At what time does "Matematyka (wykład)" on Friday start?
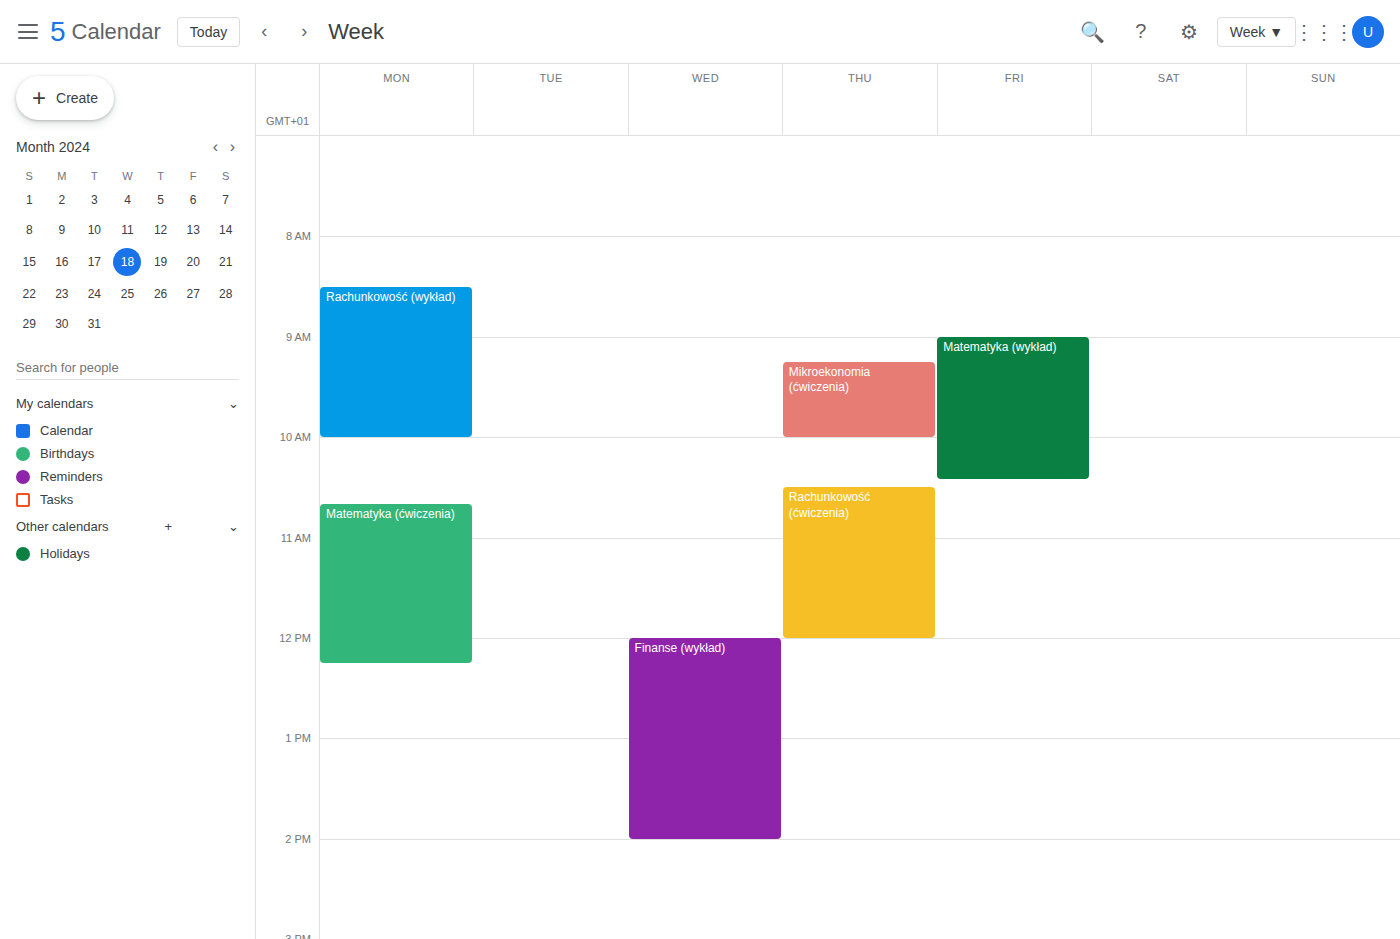
9:00 AM